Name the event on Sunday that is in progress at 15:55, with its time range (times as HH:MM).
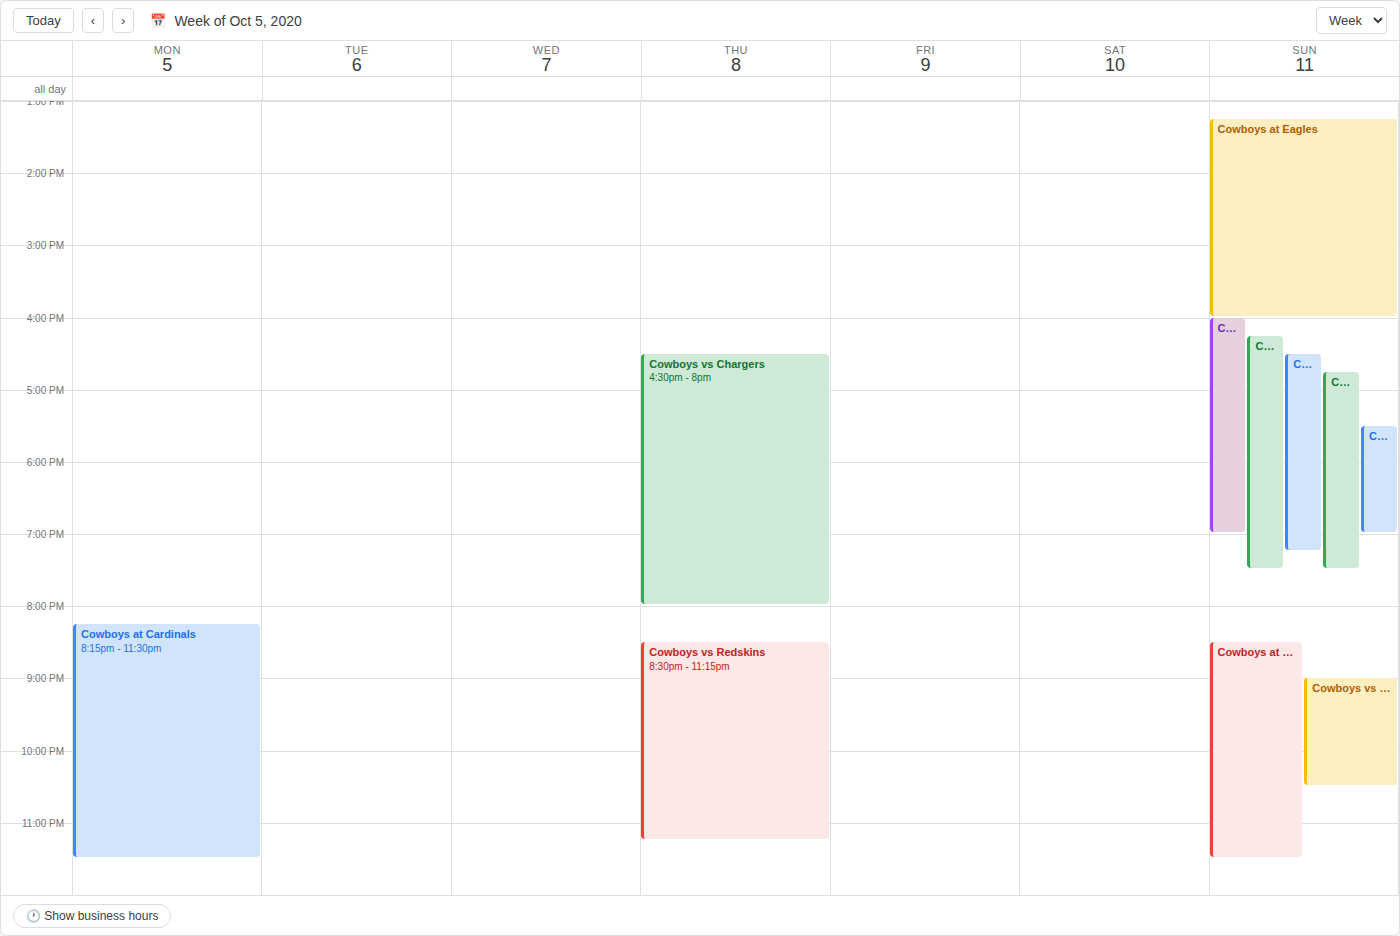
"Cowboys at Eagles", 13:15 to 16:00